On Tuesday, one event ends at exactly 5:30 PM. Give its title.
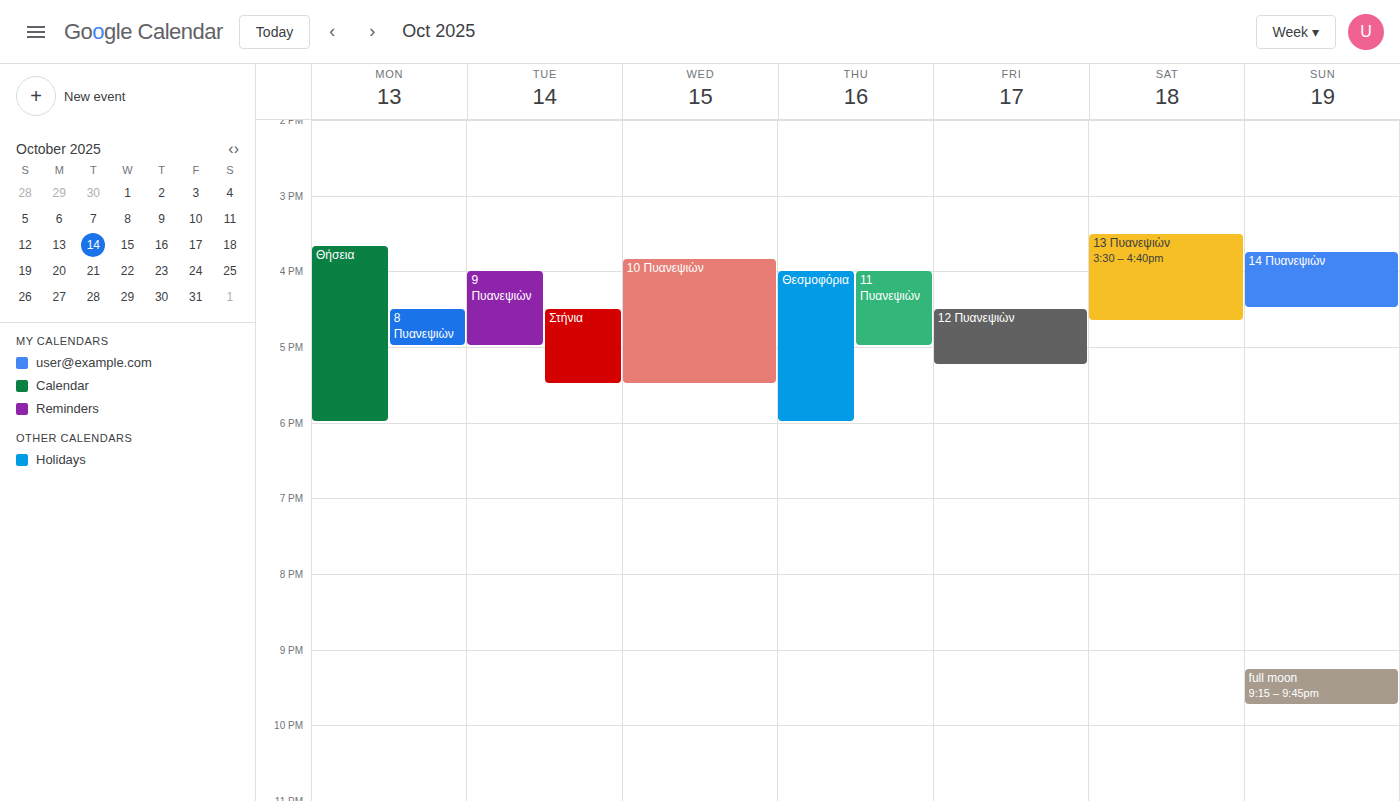
"Στήνια"